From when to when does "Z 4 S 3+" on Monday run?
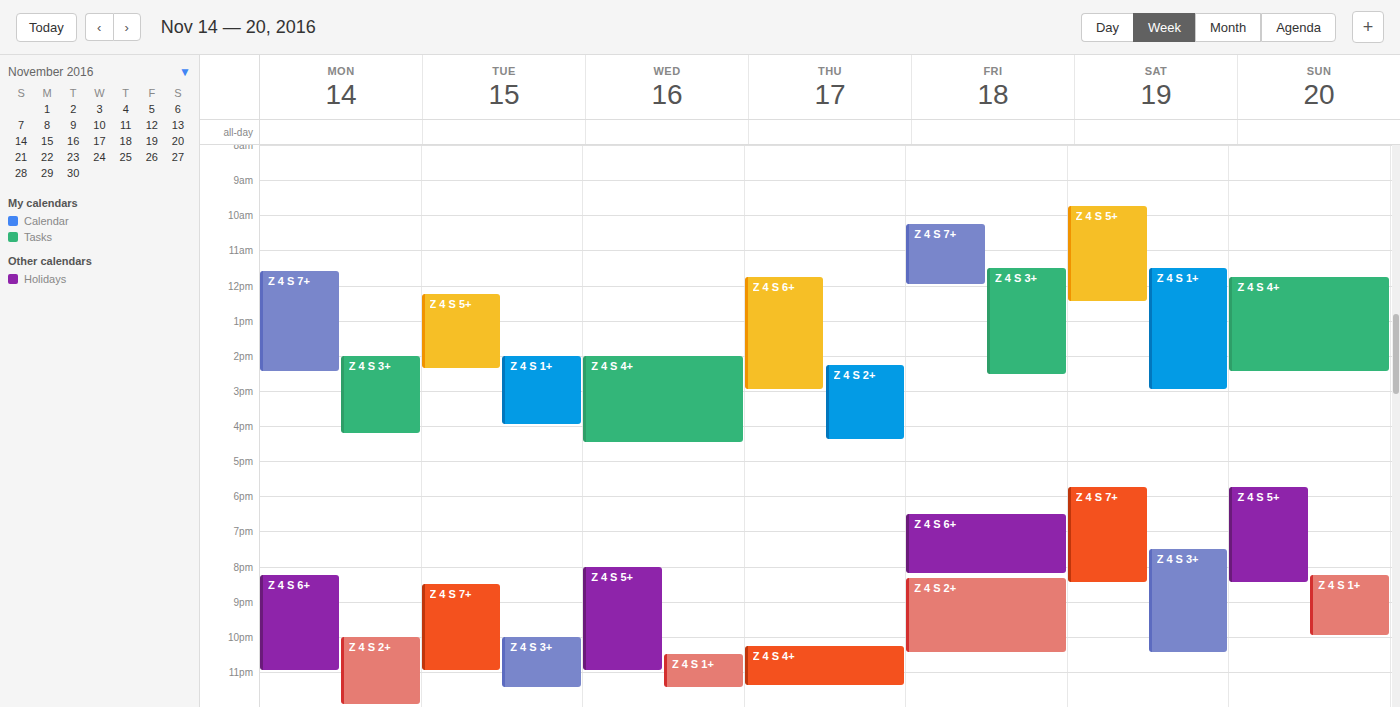
2:00 PM to 4:15 PM